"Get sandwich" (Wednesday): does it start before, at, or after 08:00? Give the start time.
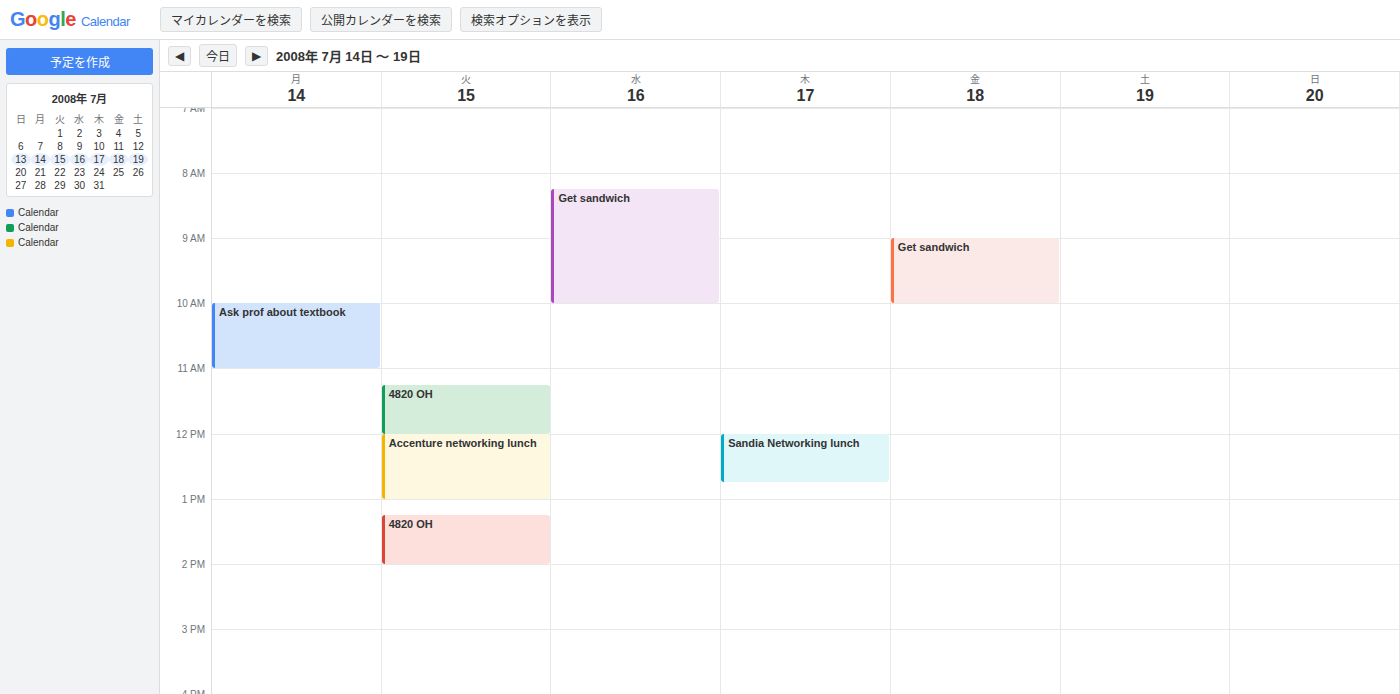
08:15 -- after 08:00, 15 minutes below the 08:00 line.